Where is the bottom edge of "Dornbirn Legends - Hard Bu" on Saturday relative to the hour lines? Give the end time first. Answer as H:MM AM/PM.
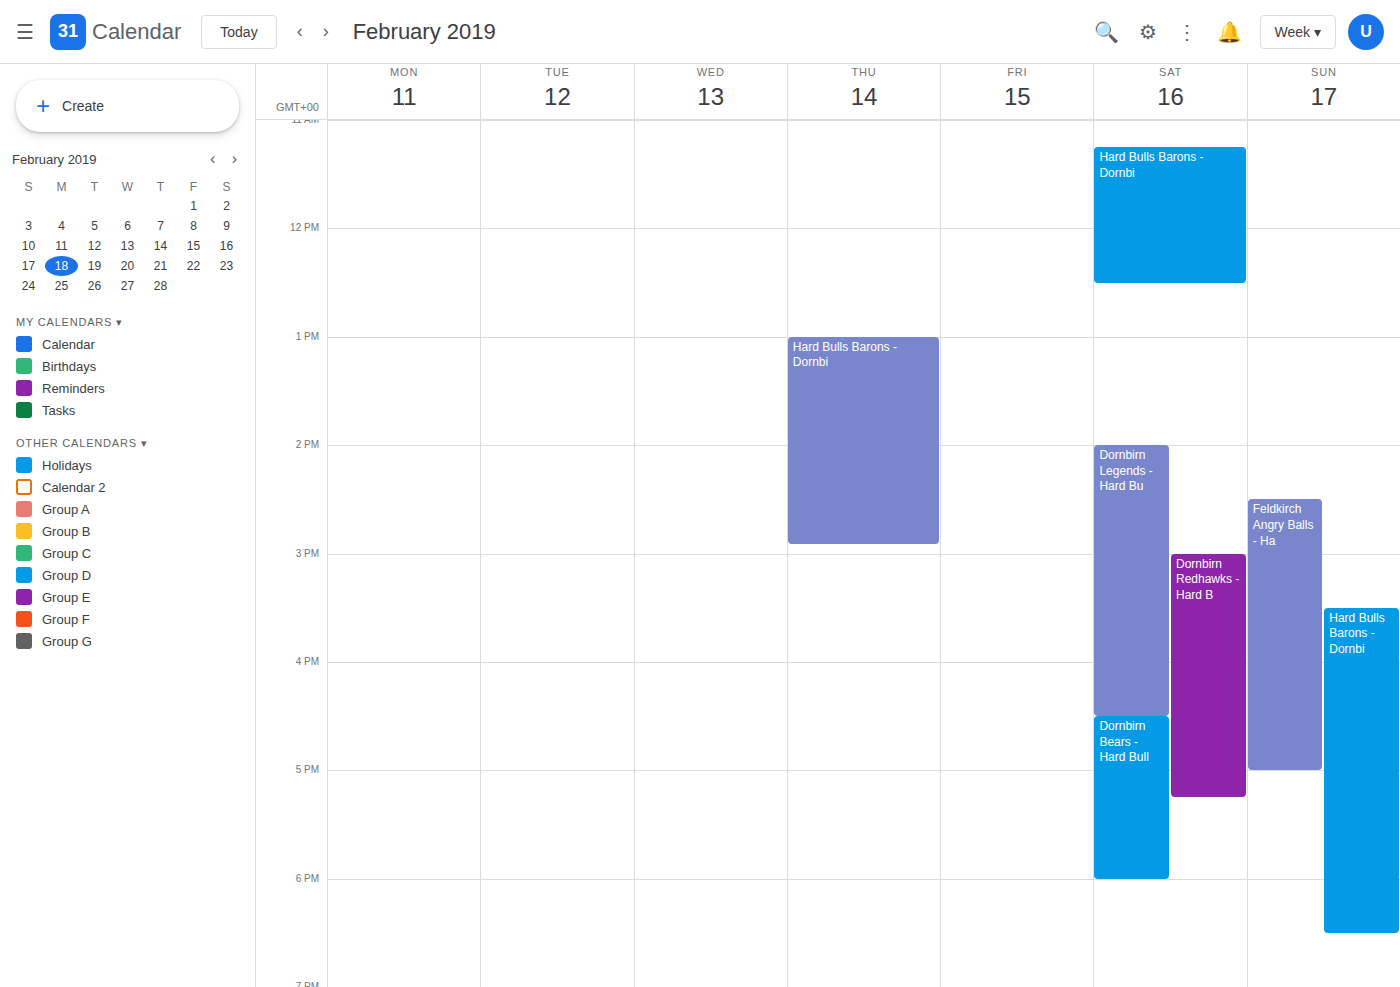
4:30 PM -- halfway between the 4 PM and 5 PM lines.